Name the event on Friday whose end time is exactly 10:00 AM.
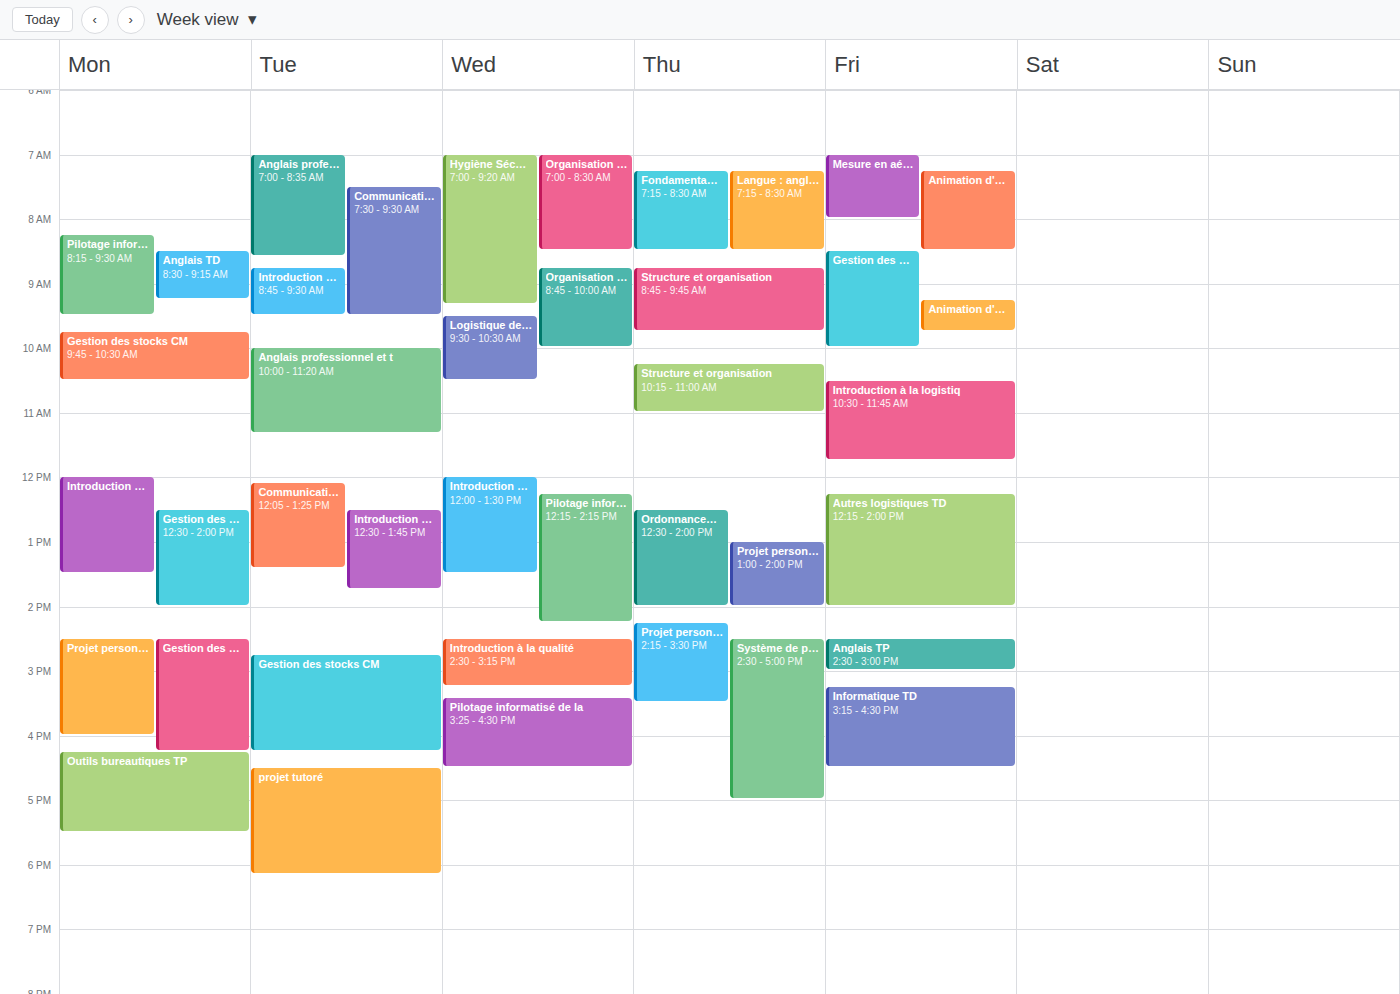
"Gestion des stocks TD"